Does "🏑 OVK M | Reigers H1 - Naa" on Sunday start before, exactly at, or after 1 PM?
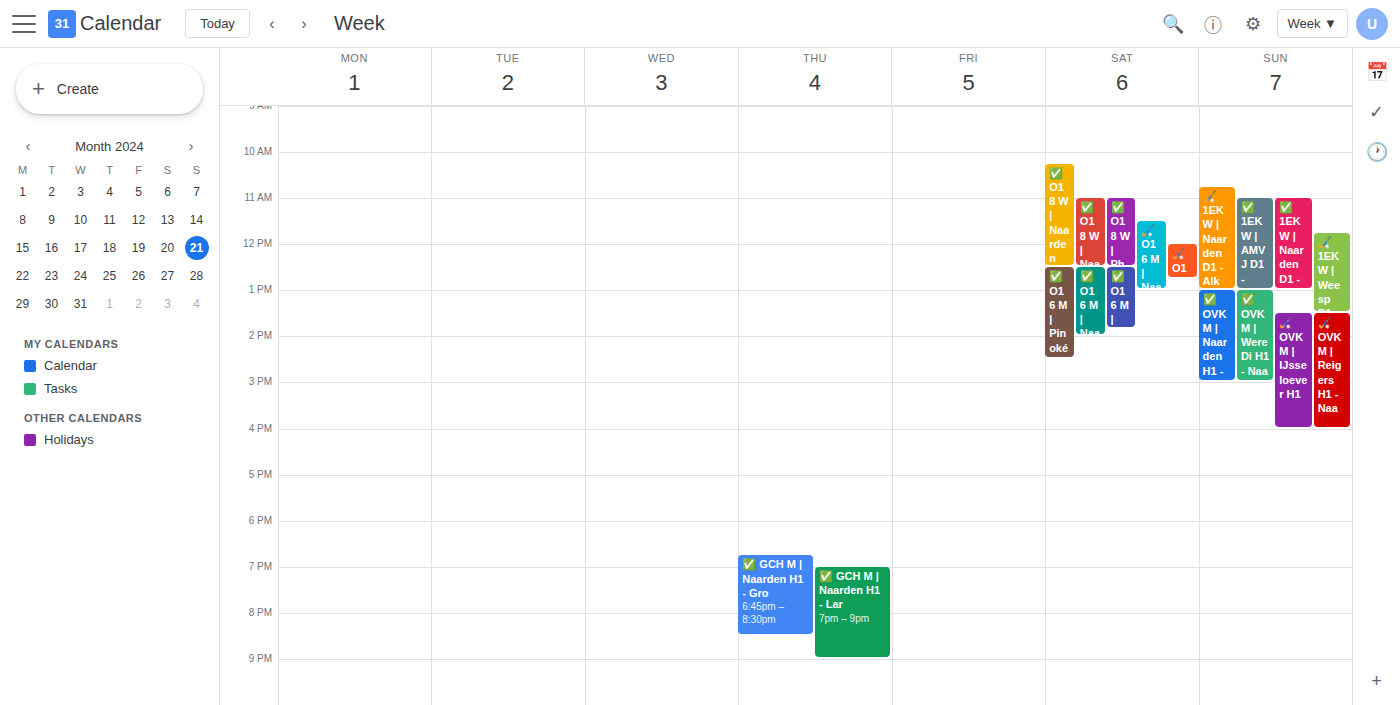
1:30 PM -- after 1 PM, 30 minutes below the 1 PM line.